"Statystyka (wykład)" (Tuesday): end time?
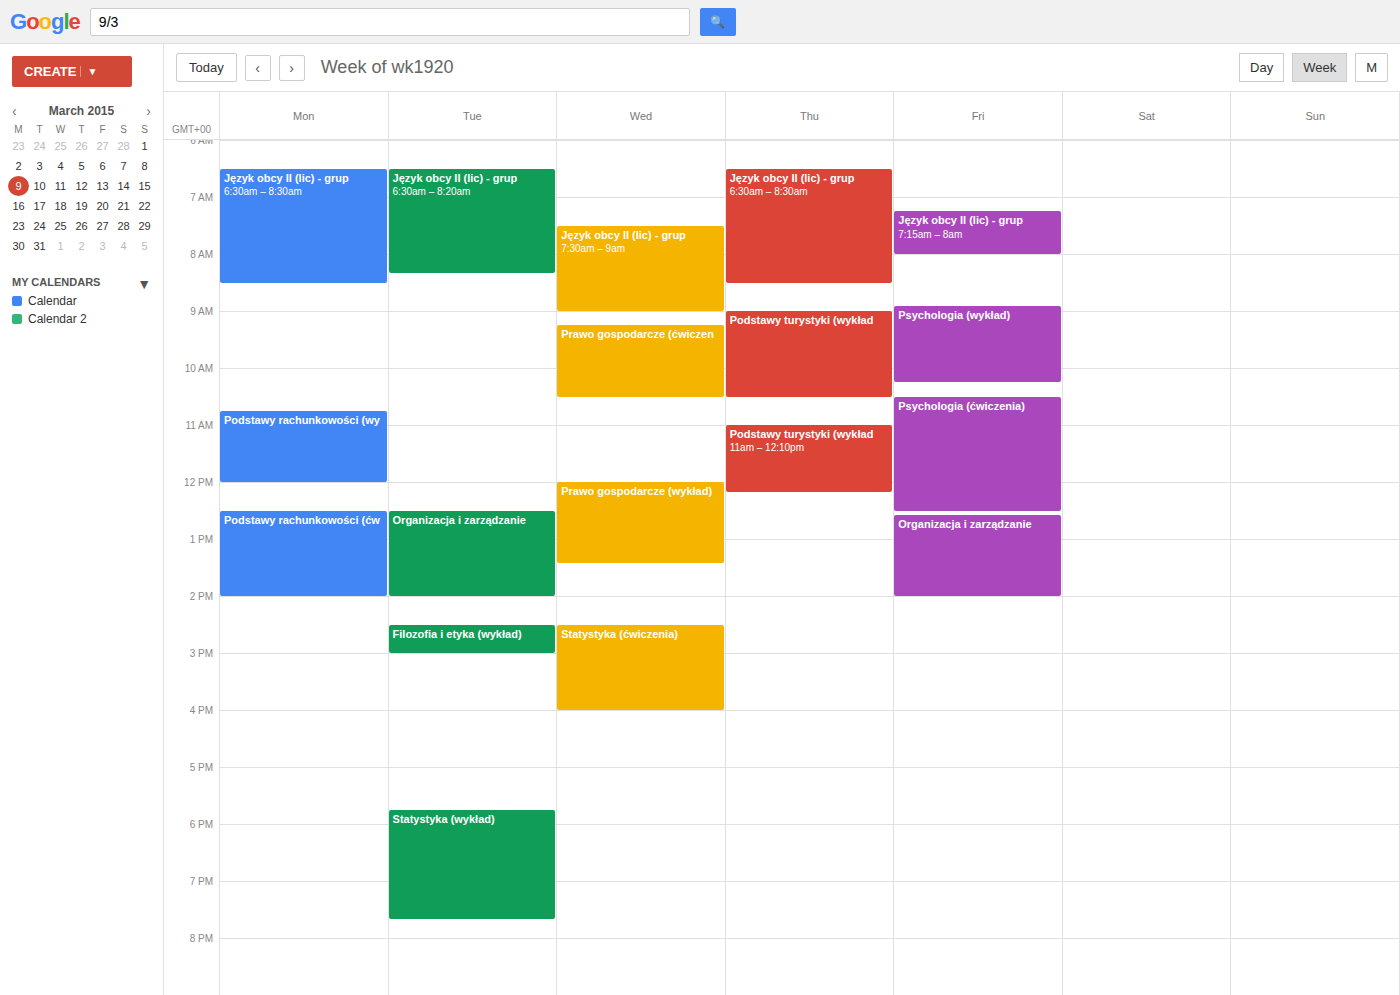
7:40 PM